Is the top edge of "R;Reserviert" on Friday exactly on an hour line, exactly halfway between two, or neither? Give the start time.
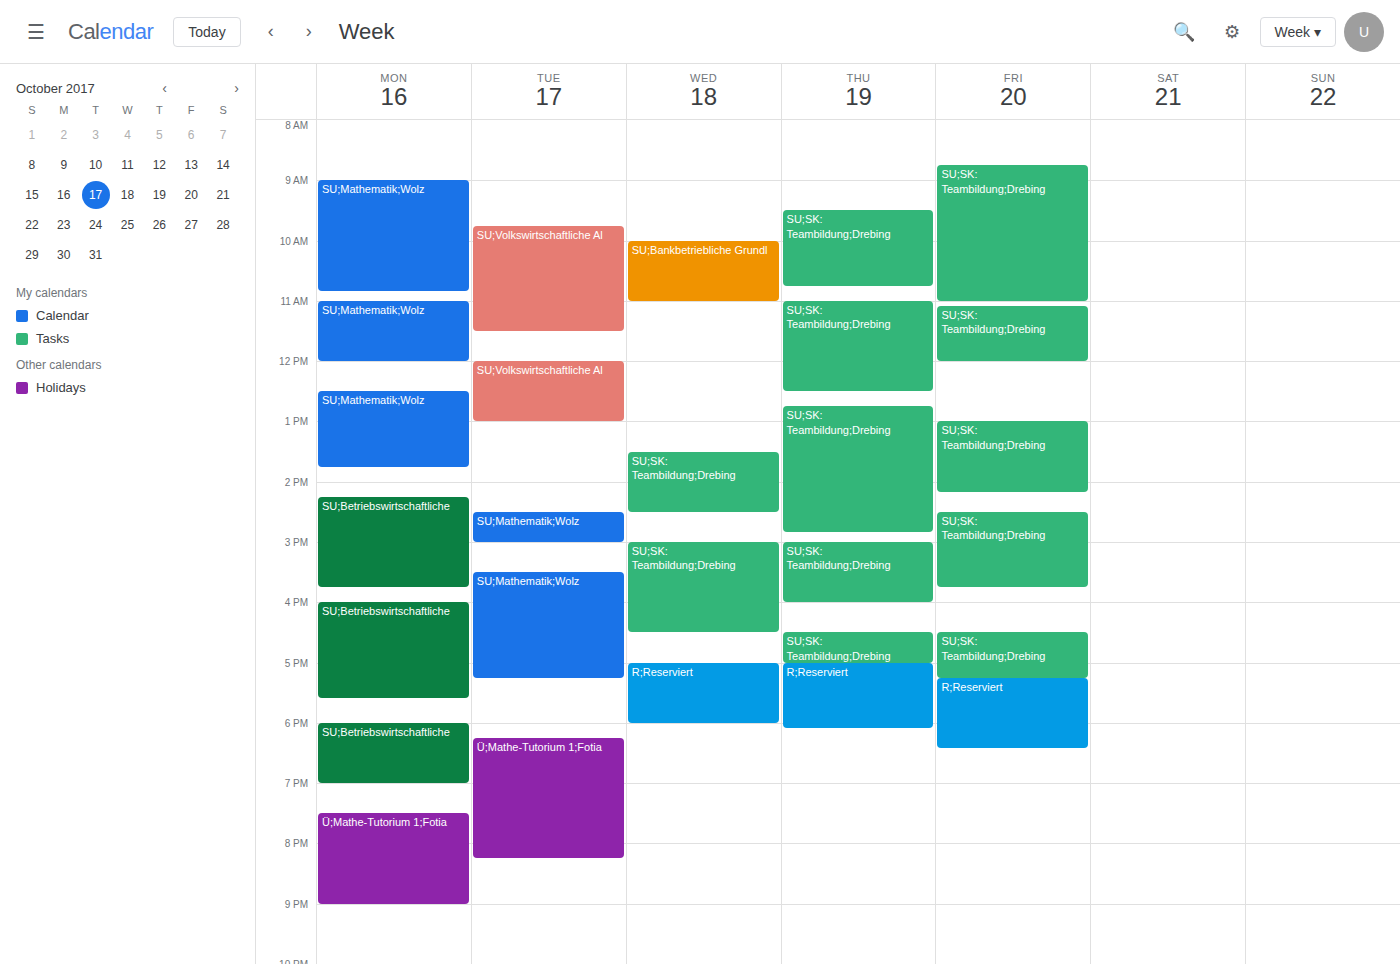
5:15 PM -- neither: a quarter of the way from the 5 PM line to the 6 PM line.